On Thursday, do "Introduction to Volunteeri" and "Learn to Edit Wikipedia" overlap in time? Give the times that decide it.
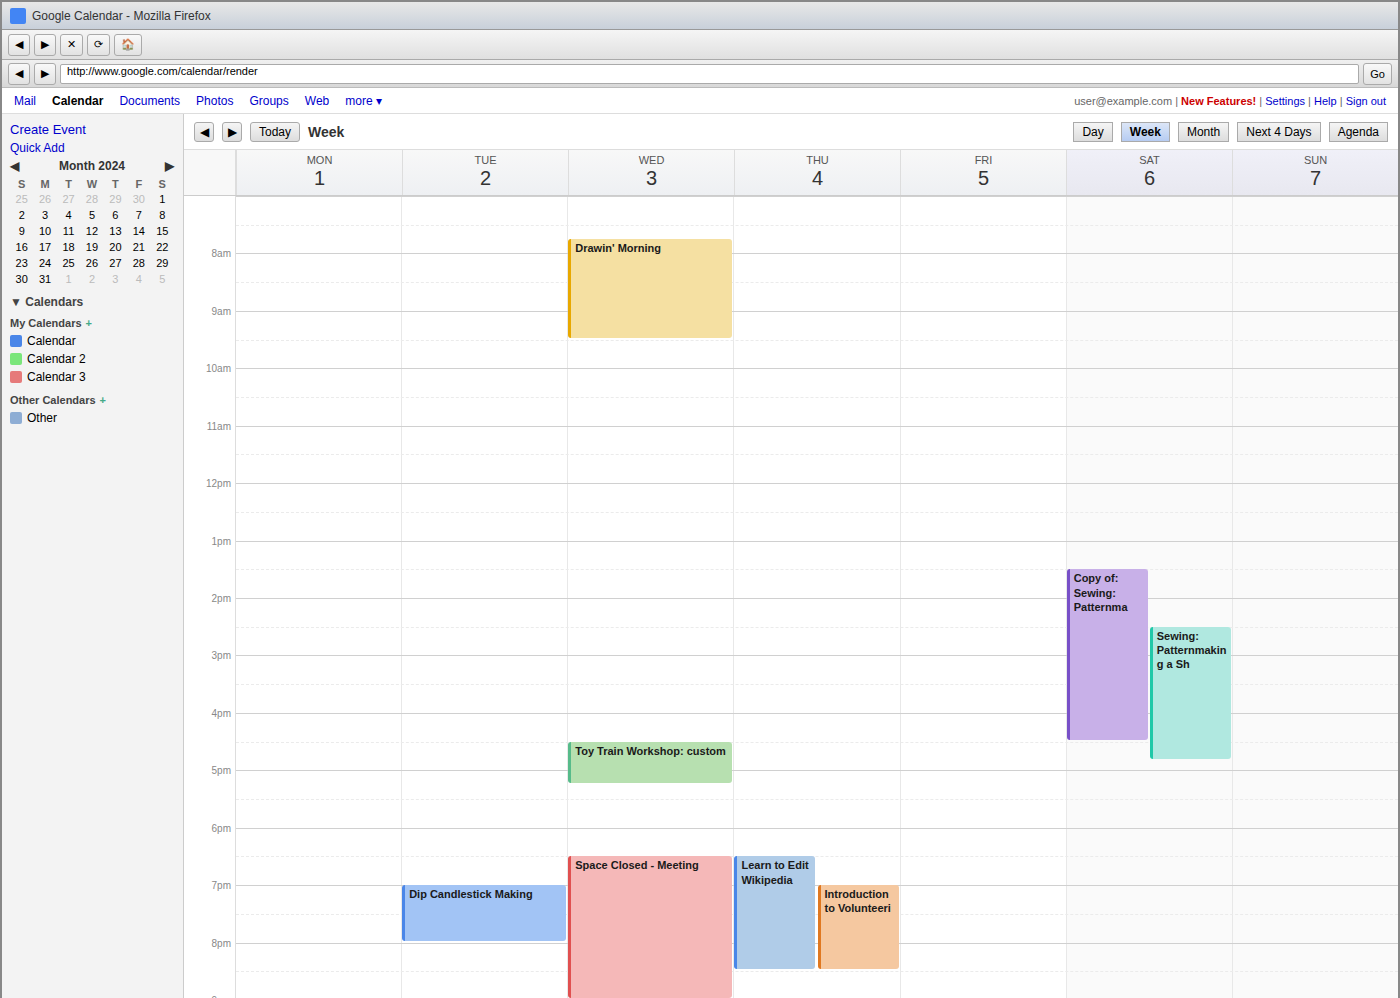
"Introduction to Volunteeri" starts at 19:00, before "Learn to Edit Wikipedia" ends at 20:30 -- they overlap.